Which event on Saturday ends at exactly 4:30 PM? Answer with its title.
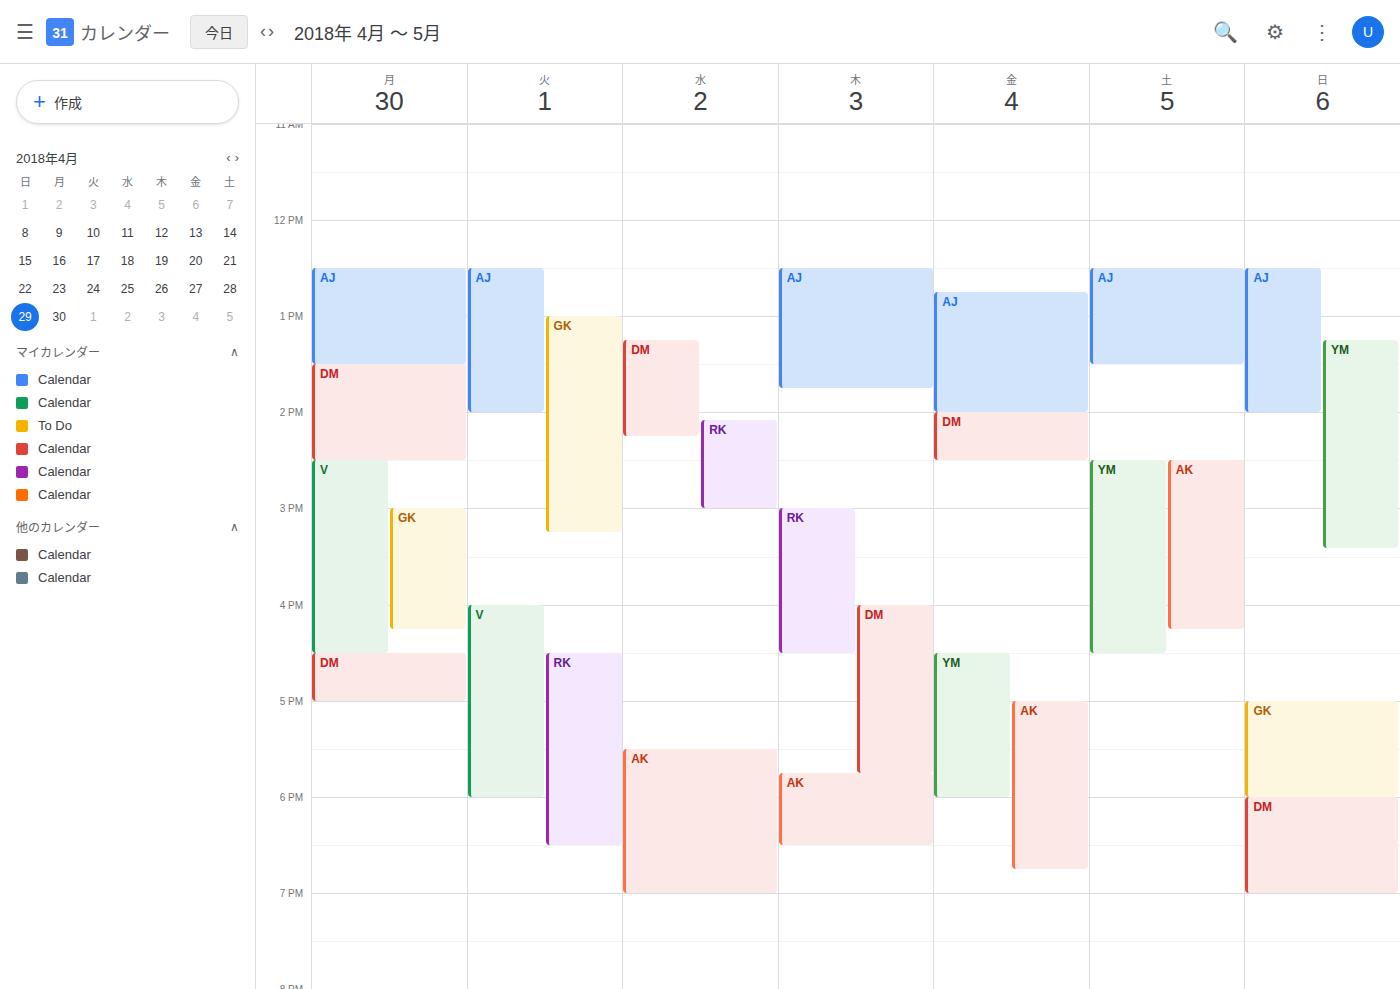
"YM"